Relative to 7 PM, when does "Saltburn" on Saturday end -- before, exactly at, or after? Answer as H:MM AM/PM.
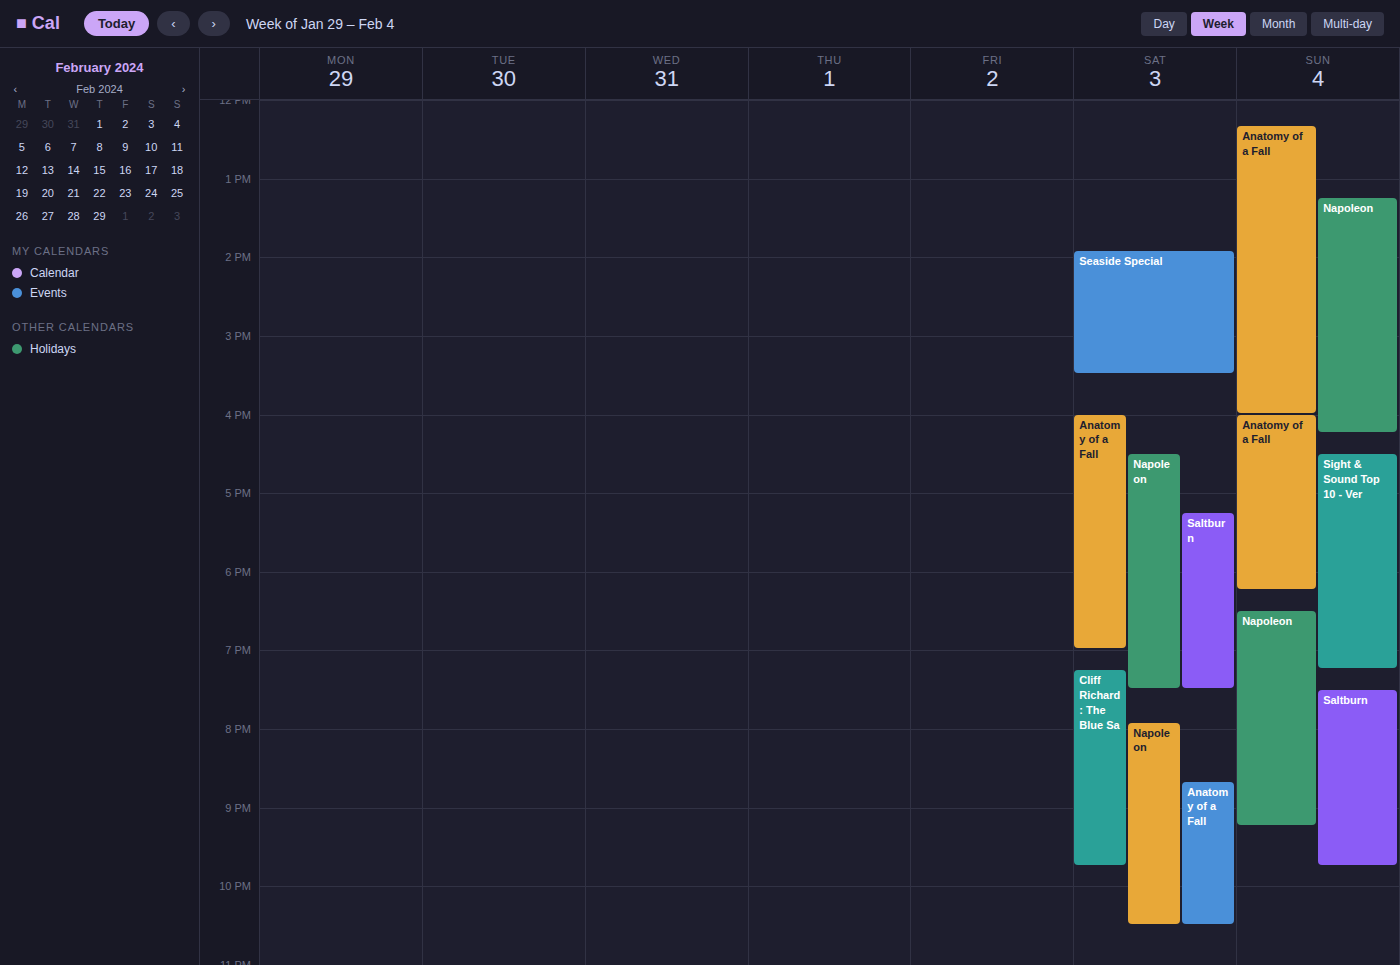
7:30 PM -- after 7 PM, 30 minutes below the 7 PM line.